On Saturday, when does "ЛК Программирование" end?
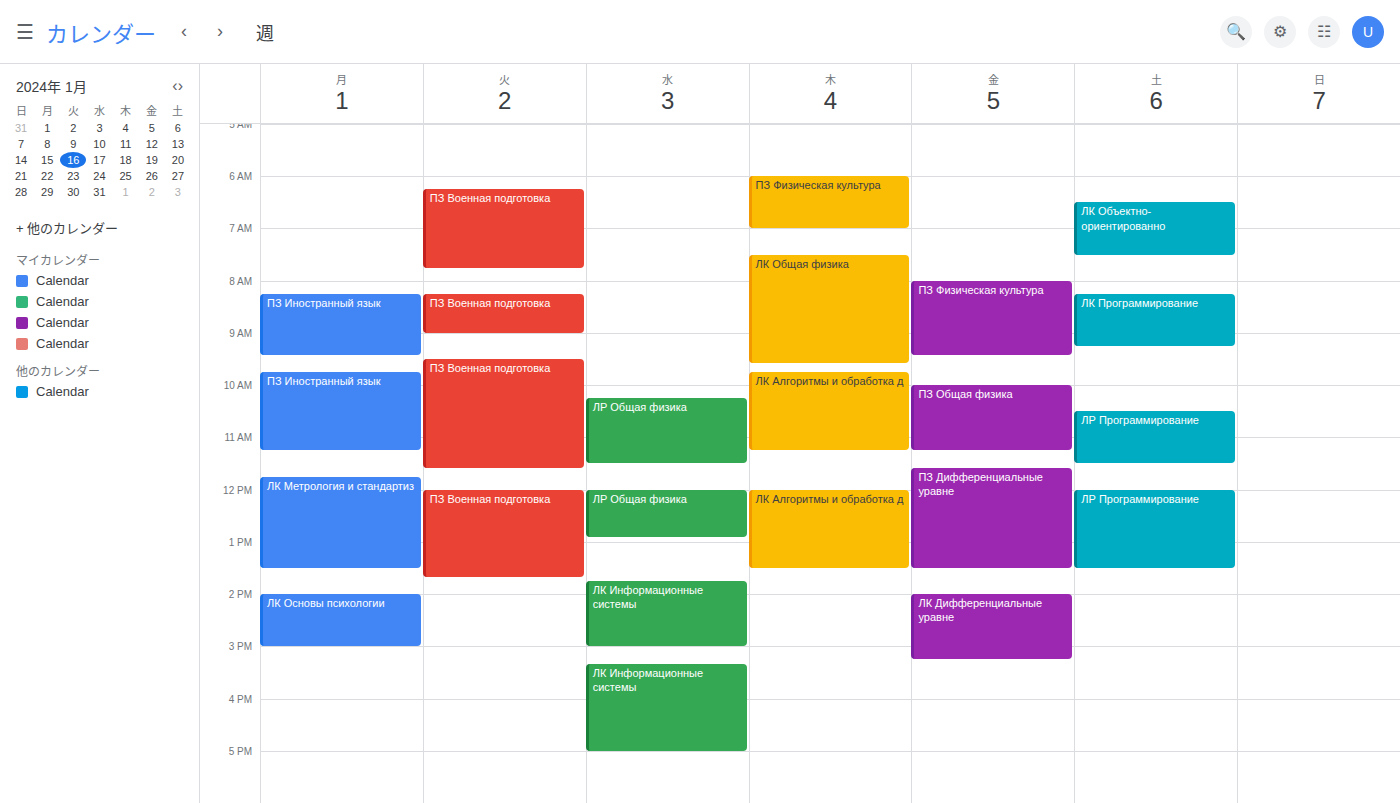
9:15 AM